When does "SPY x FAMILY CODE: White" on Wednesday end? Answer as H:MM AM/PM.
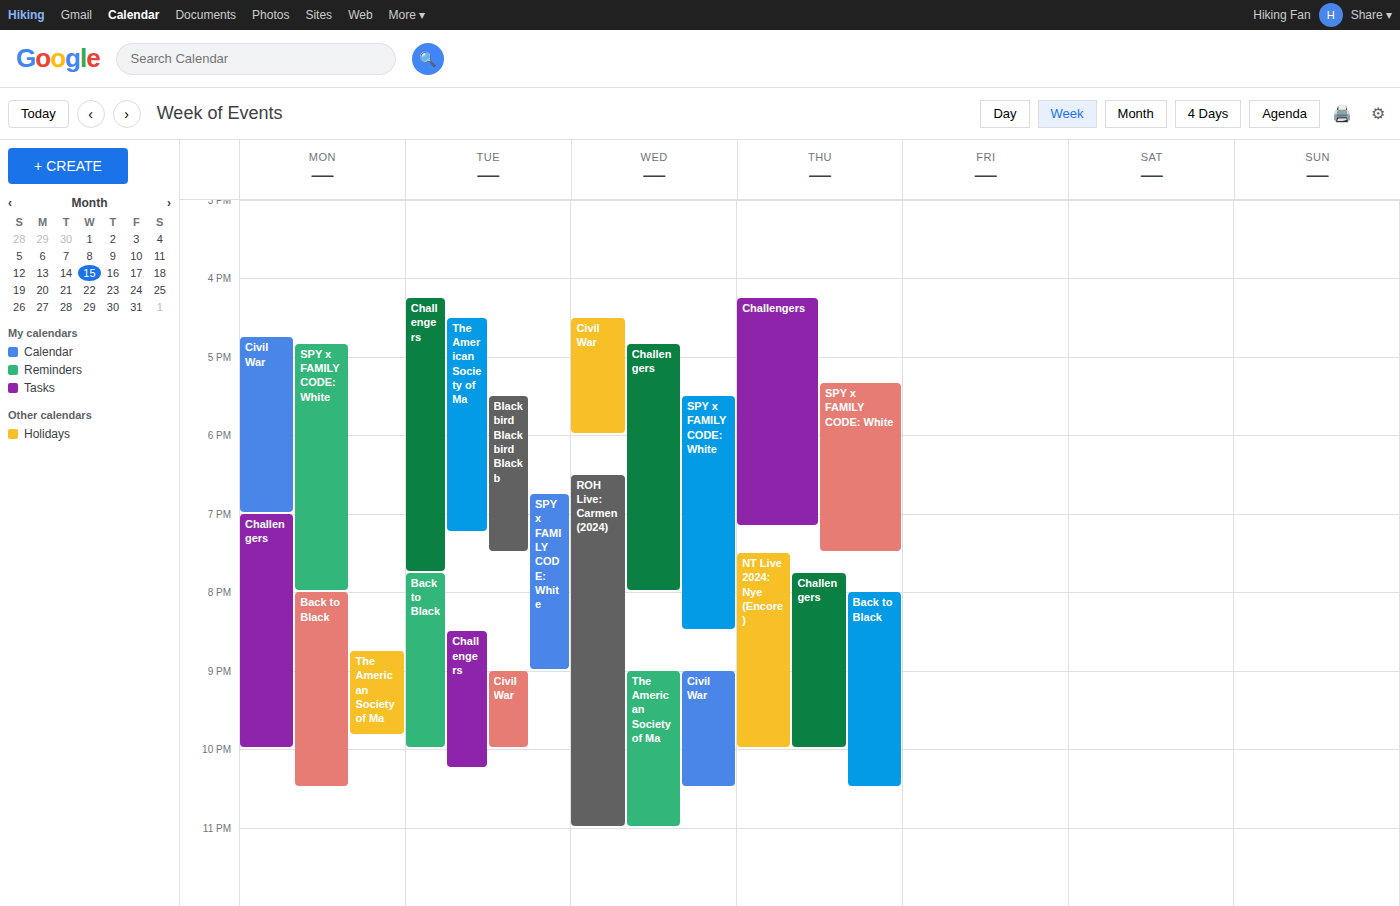
8:30 PM